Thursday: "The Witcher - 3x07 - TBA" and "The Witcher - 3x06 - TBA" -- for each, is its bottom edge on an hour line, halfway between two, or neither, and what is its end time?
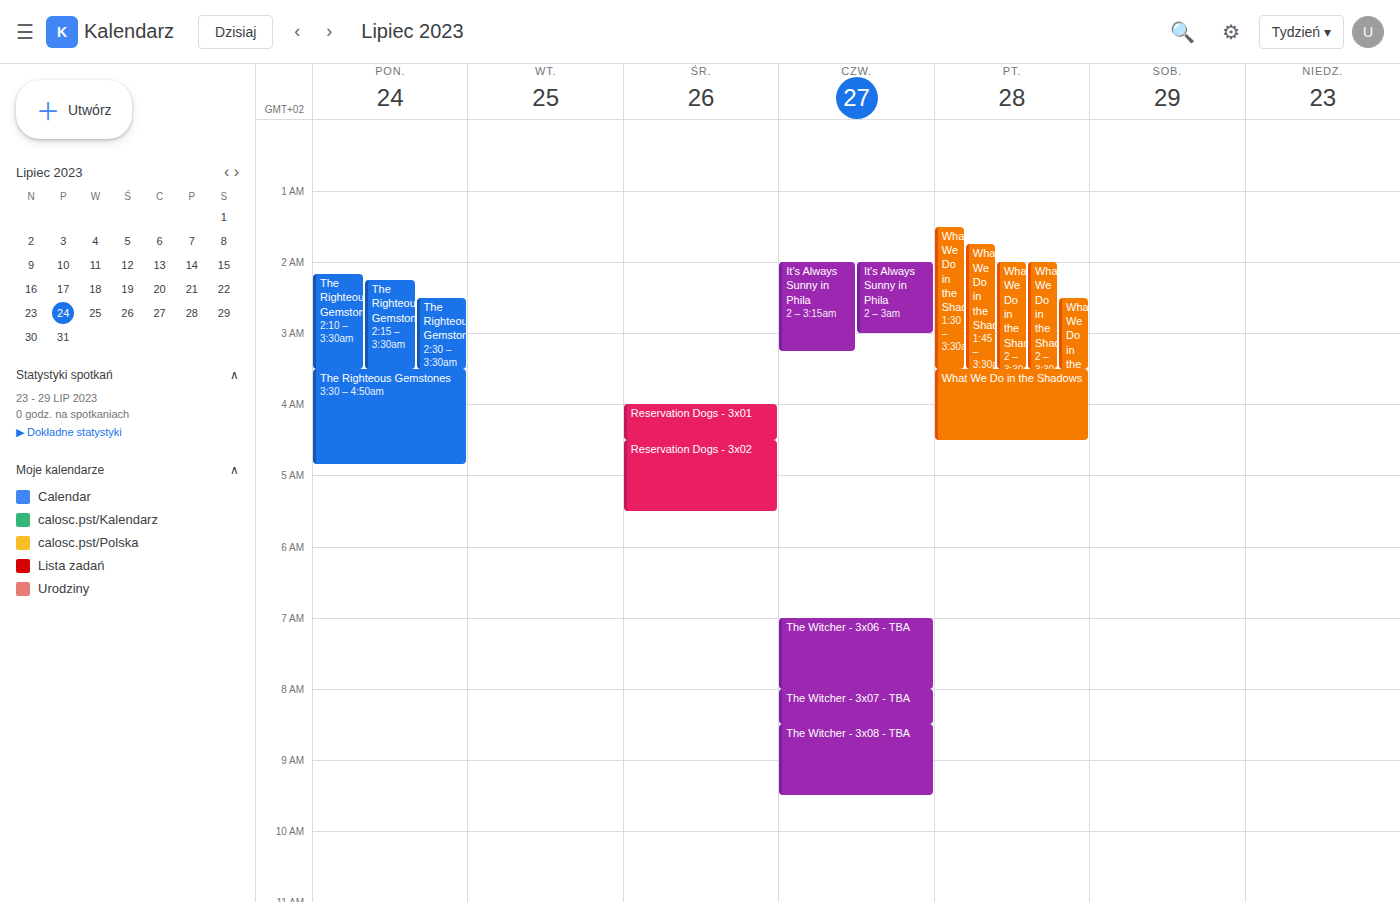
"The Witcher - 3x07 - TBA": 8:30 AM, halfway between the 8 AM and 9 AM lines. "The Witcher - 3x06 - TBA": 8:00 AM, exactly on the 8 AM line.